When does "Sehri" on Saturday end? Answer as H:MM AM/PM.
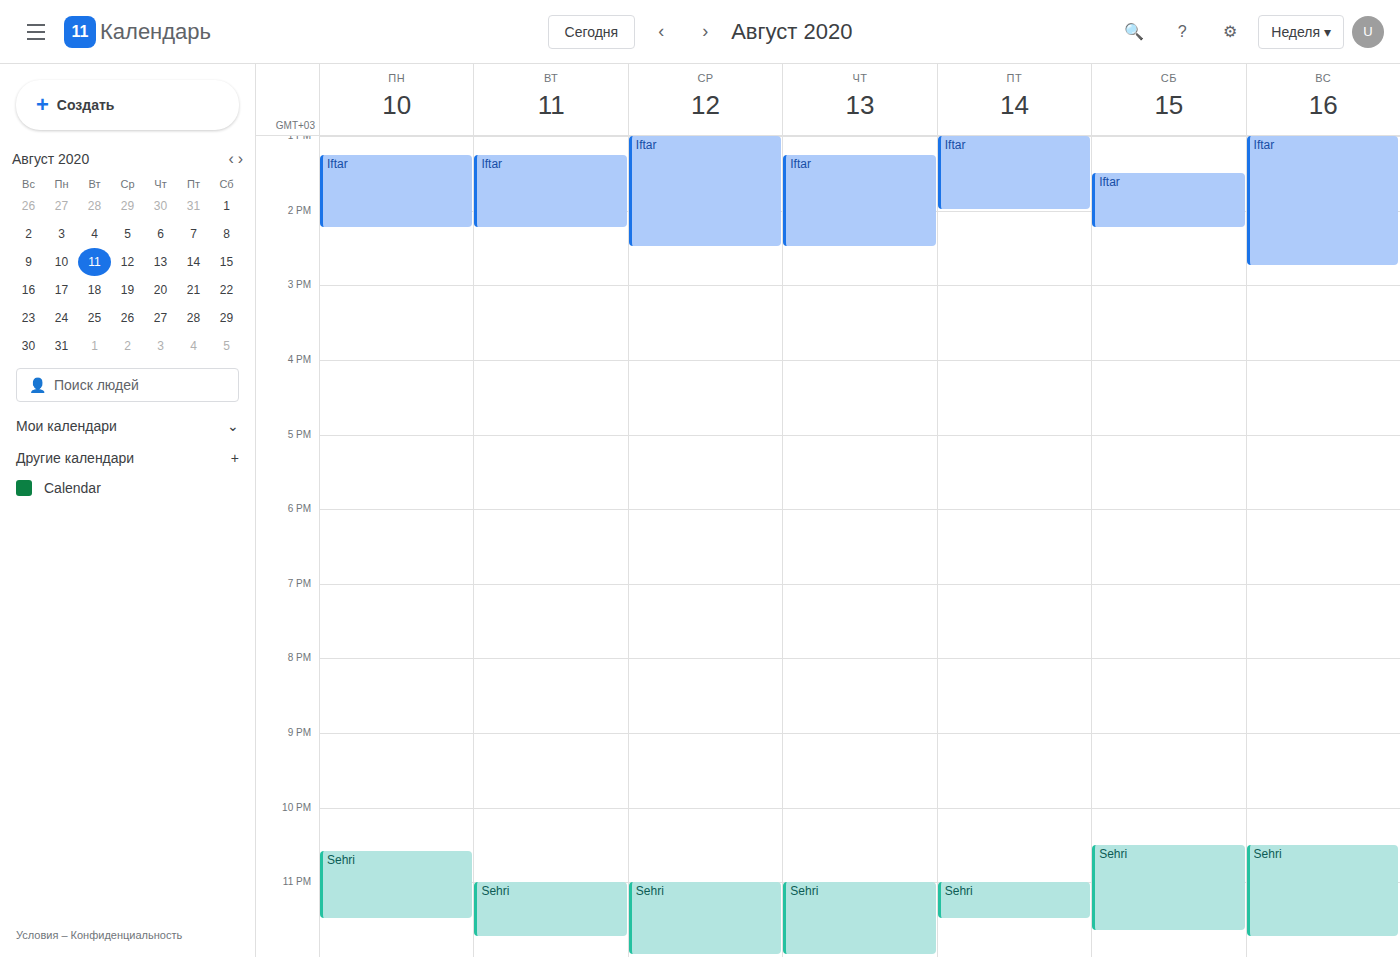
11:40 PM